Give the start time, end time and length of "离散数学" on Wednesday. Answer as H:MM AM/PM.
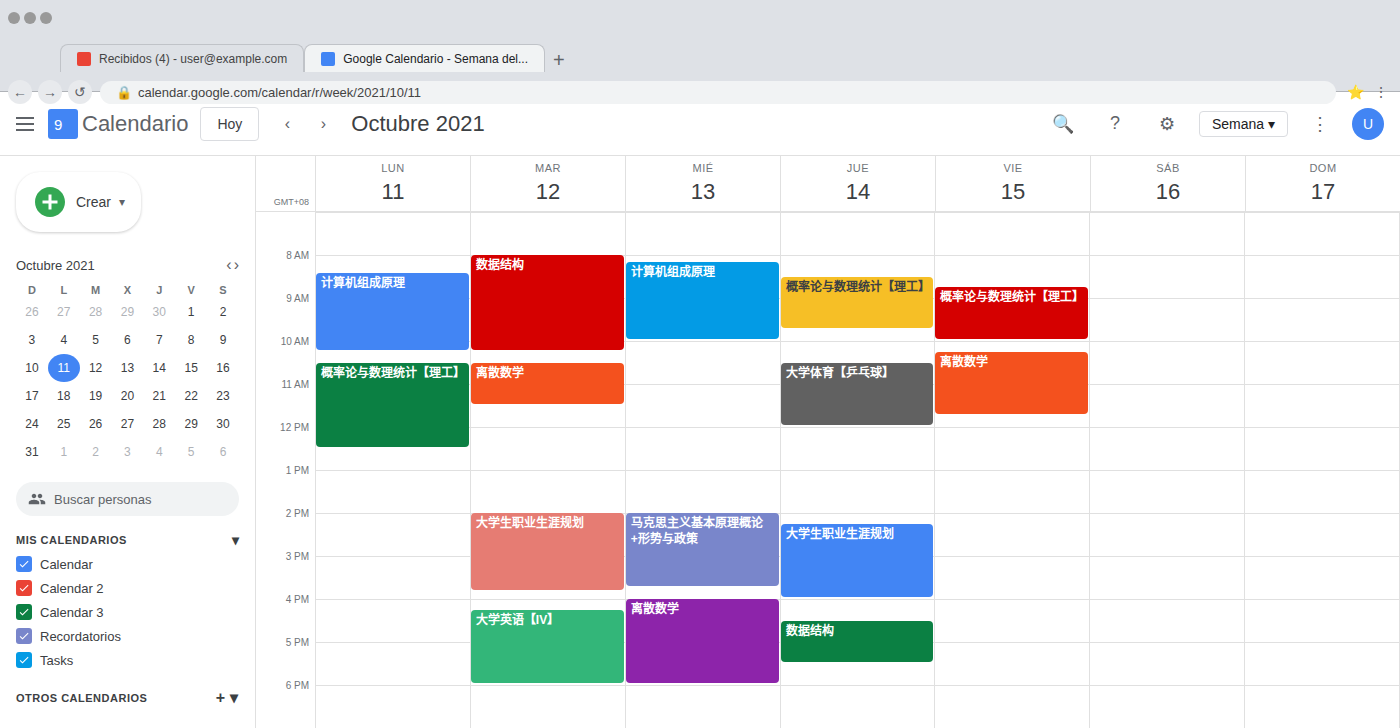
4:00 PM to 6:00 PM, 2 hours